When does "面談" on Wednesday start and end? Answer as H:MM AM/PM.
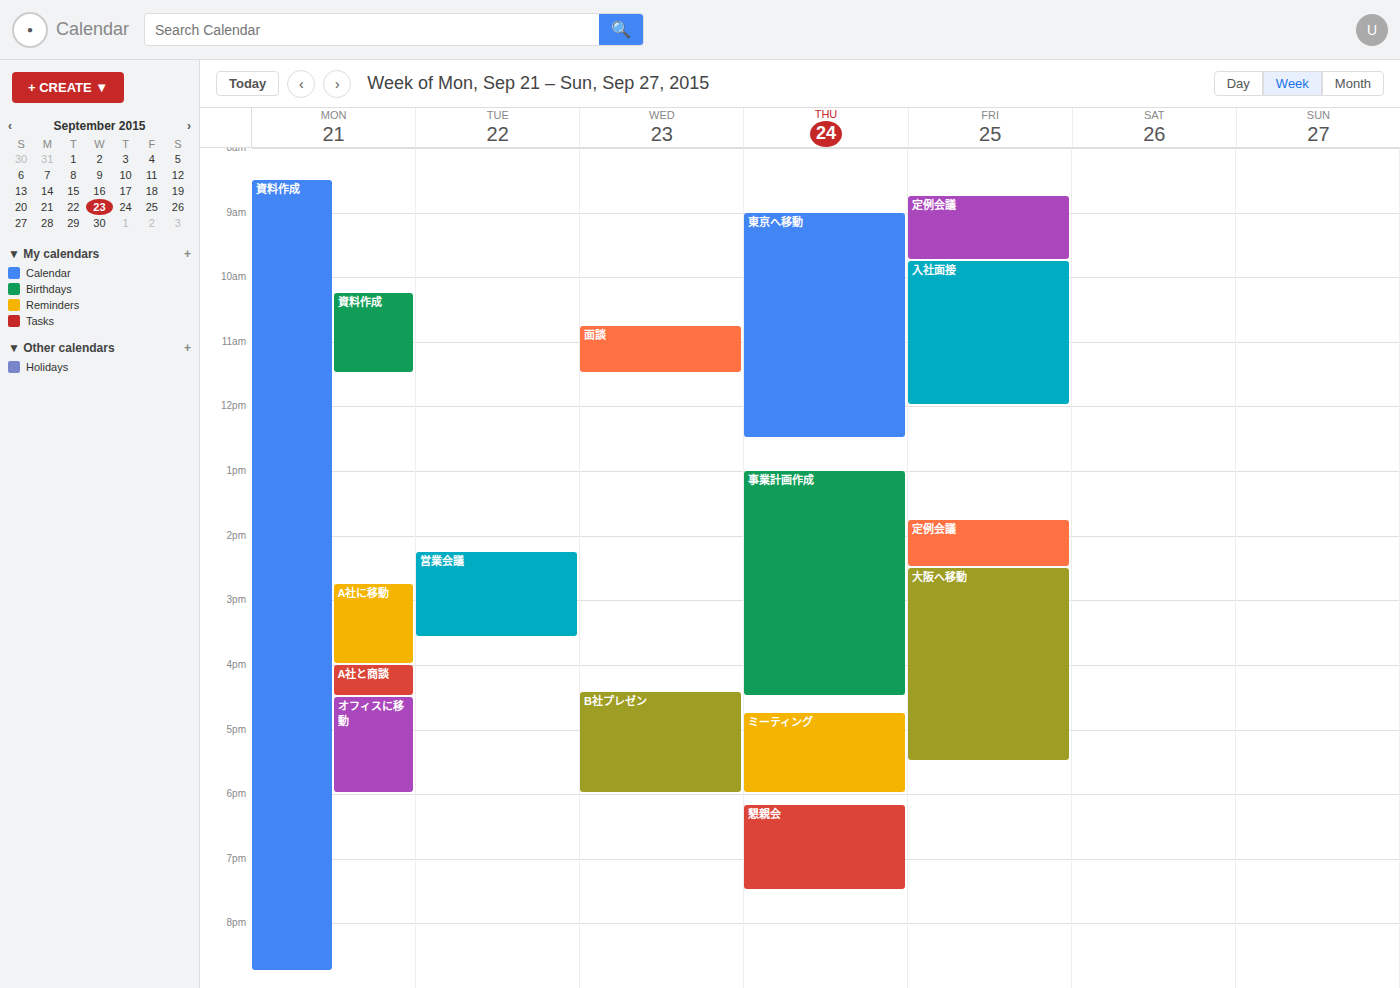
10:45 AM to 11:30 AM